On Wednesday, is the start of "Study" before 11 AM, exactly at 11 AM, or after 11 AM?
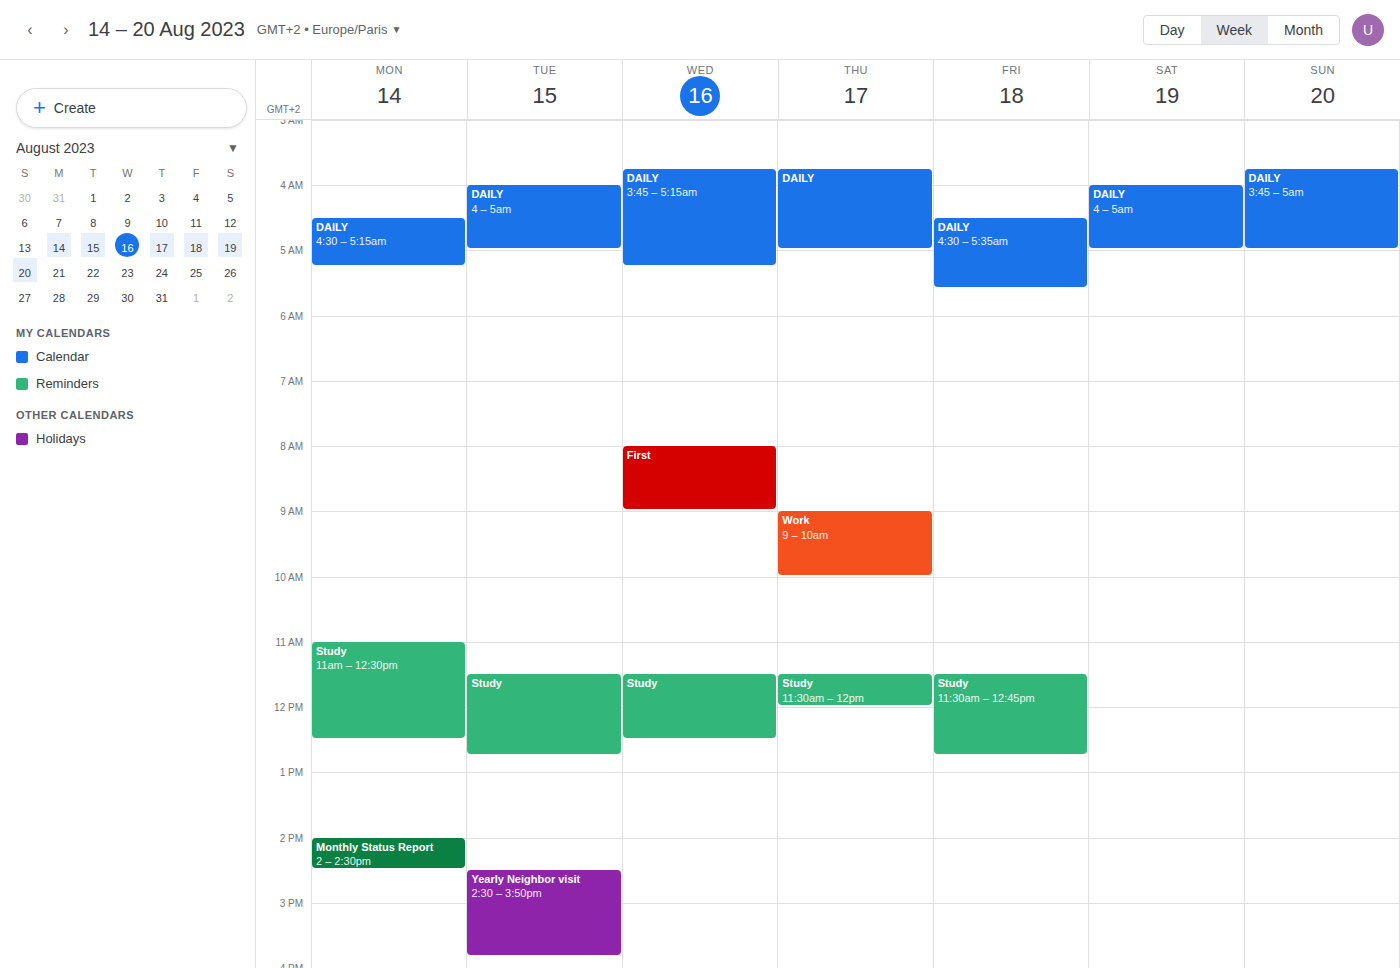
11:30 AM -- after 11 AM, 30 minutes below the 11 AM line.